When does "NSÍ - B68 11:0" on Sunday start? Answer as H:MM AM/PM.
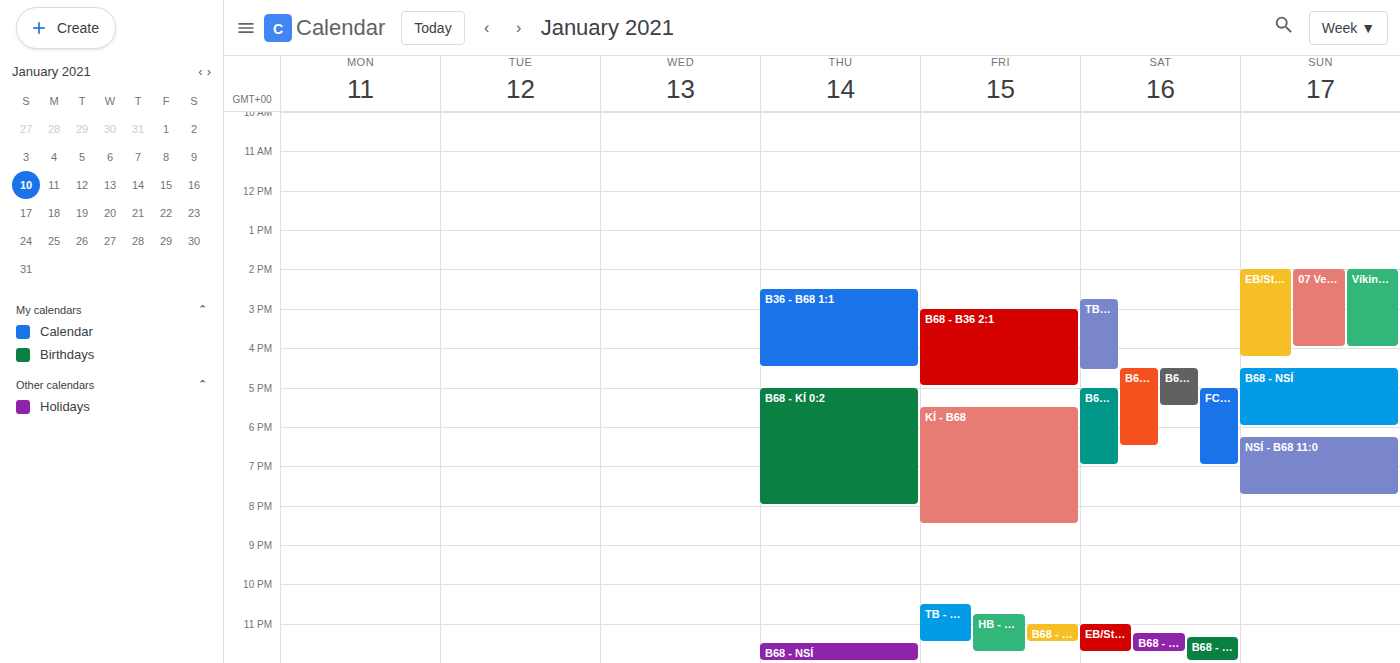
6:15 PM